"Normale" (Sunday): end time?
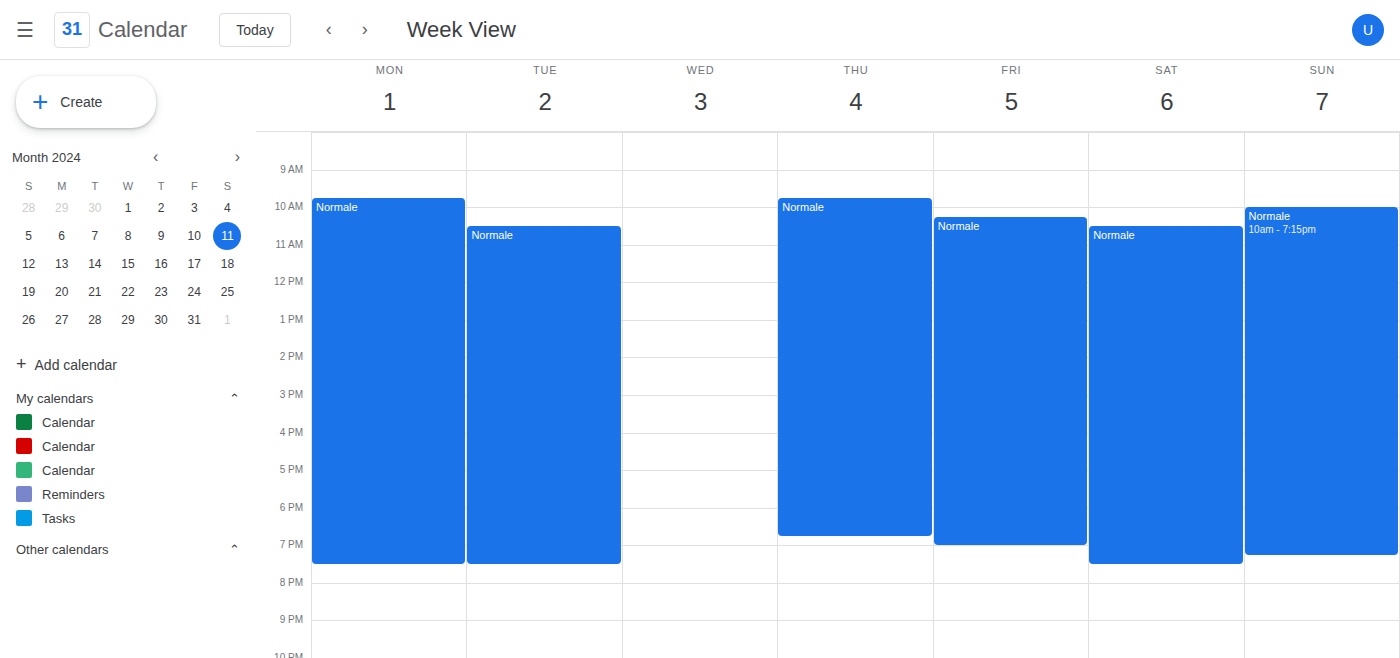
19:15